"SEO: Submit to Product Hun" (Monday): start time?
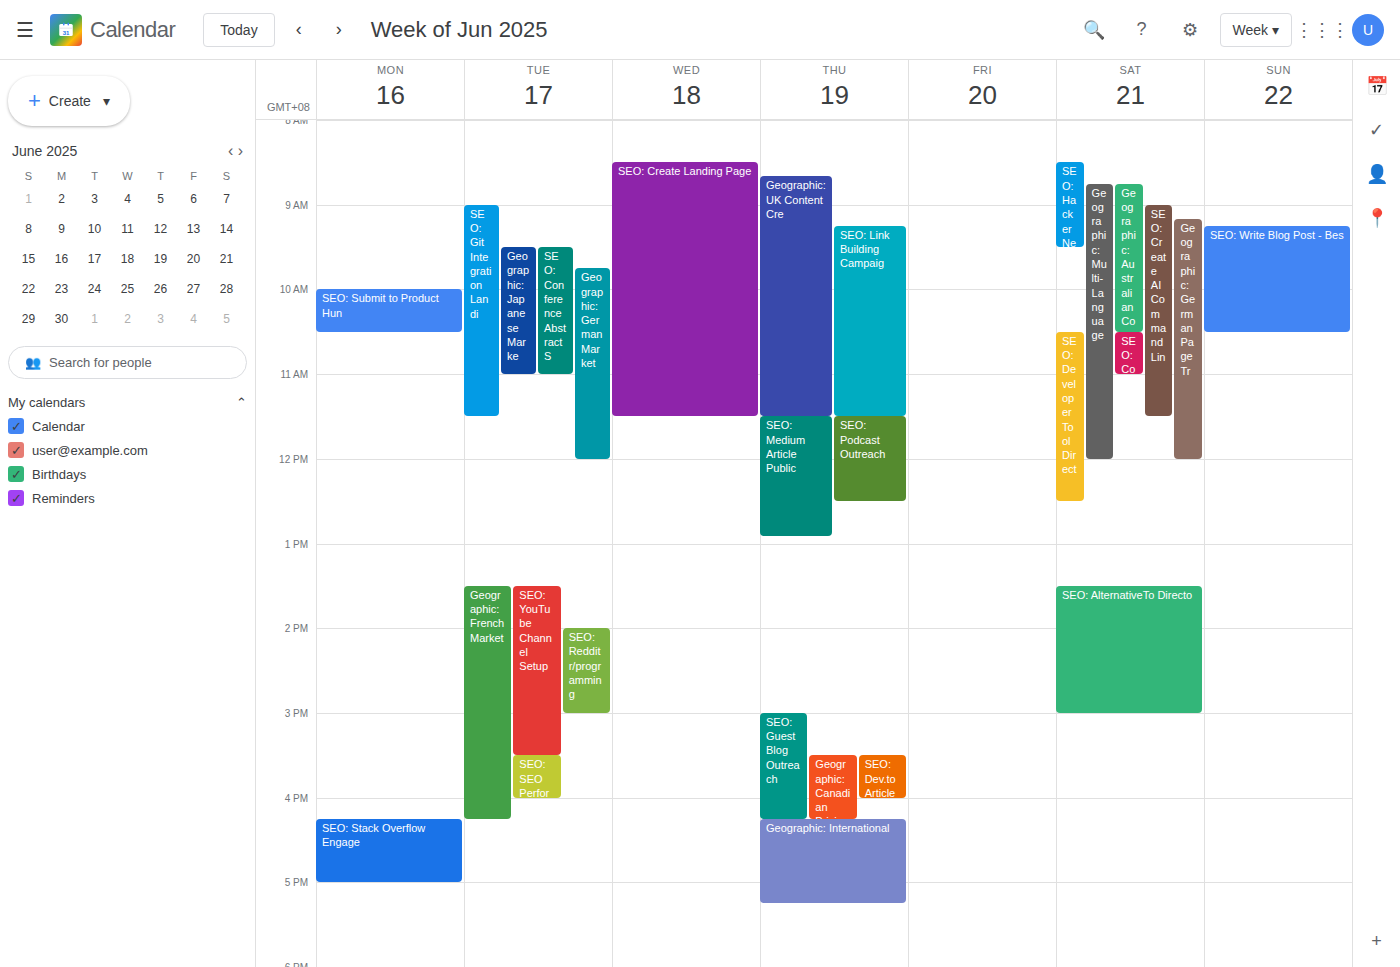
10:00 AM